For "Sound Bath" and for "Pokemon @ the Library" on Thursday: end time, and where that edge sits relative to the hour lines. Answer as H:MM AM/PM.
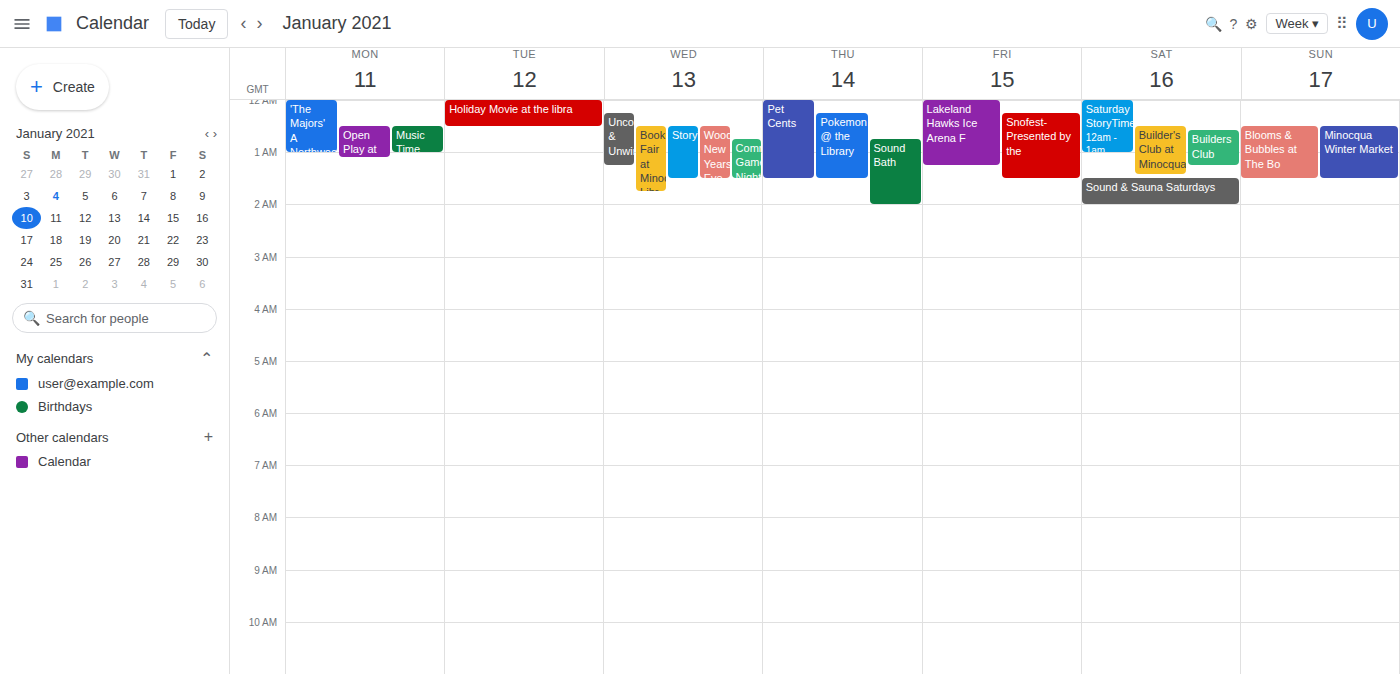
"Sound Bath": 2:00 AM, exactly on the 2 AM line. "Pokemon @ the Library": 1:30 AM, halfway between the 1 AM and 2 AM lines.